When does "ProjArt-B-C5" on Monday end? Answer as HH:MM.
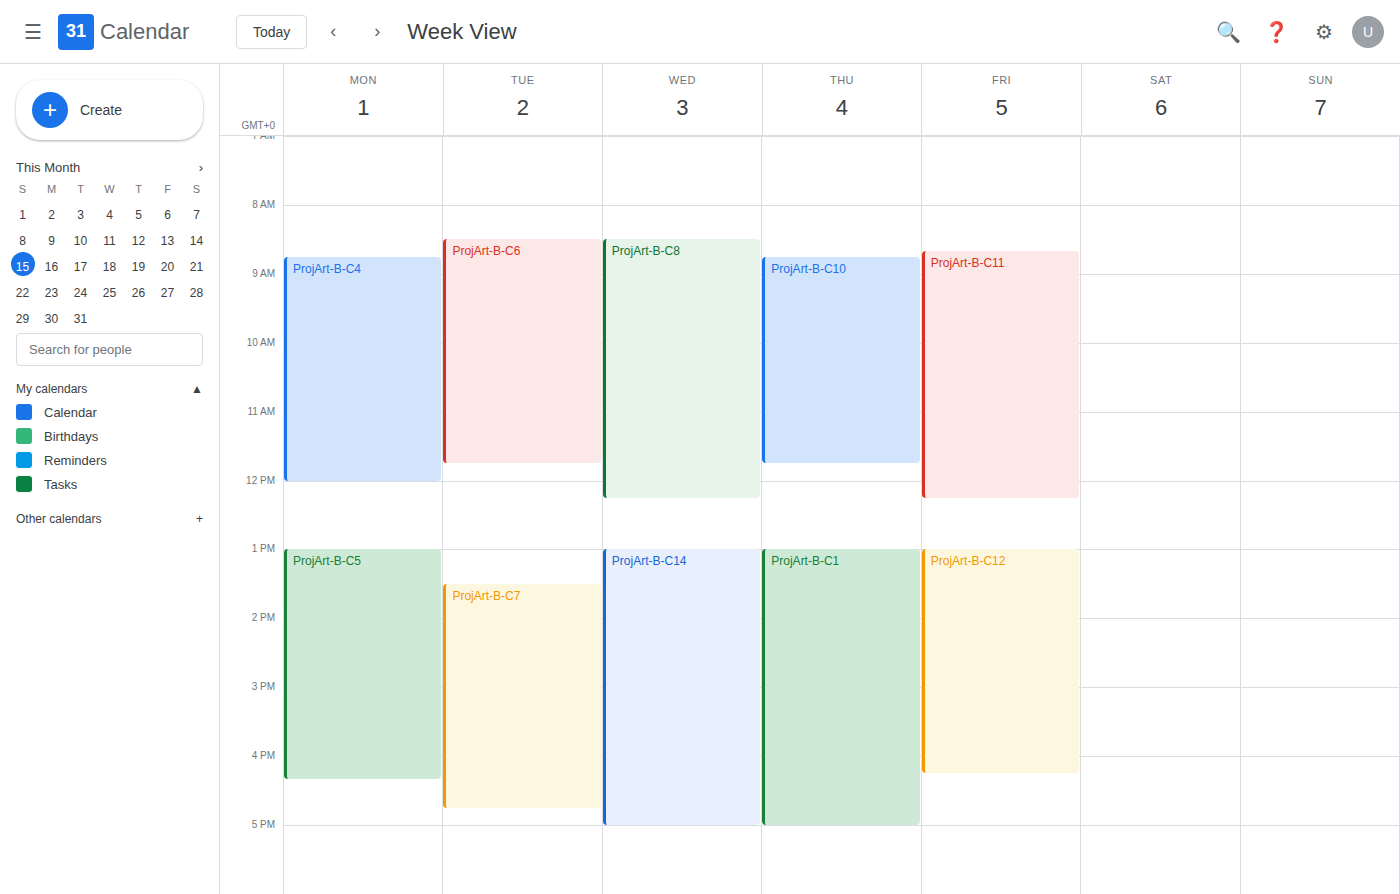
16:20